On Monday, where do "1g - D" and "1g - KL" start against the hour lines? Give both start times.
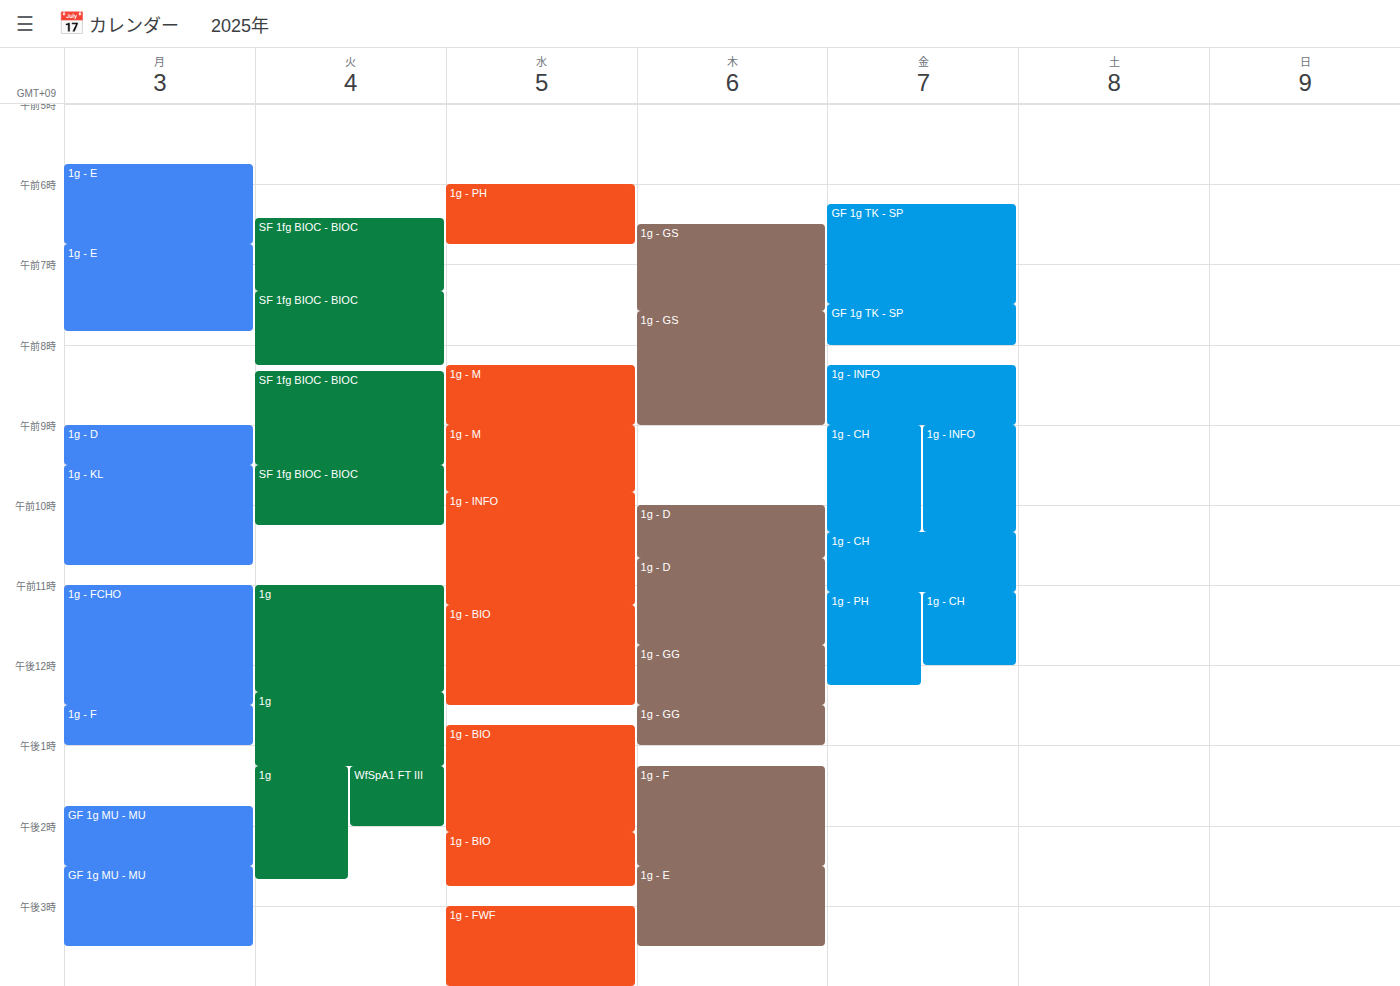
"1g - D": 9:00 AM, exactly on the 9 AM line. "1g - KL": 9:30 AM, halfway between the 9 AM and 10 AM lines.